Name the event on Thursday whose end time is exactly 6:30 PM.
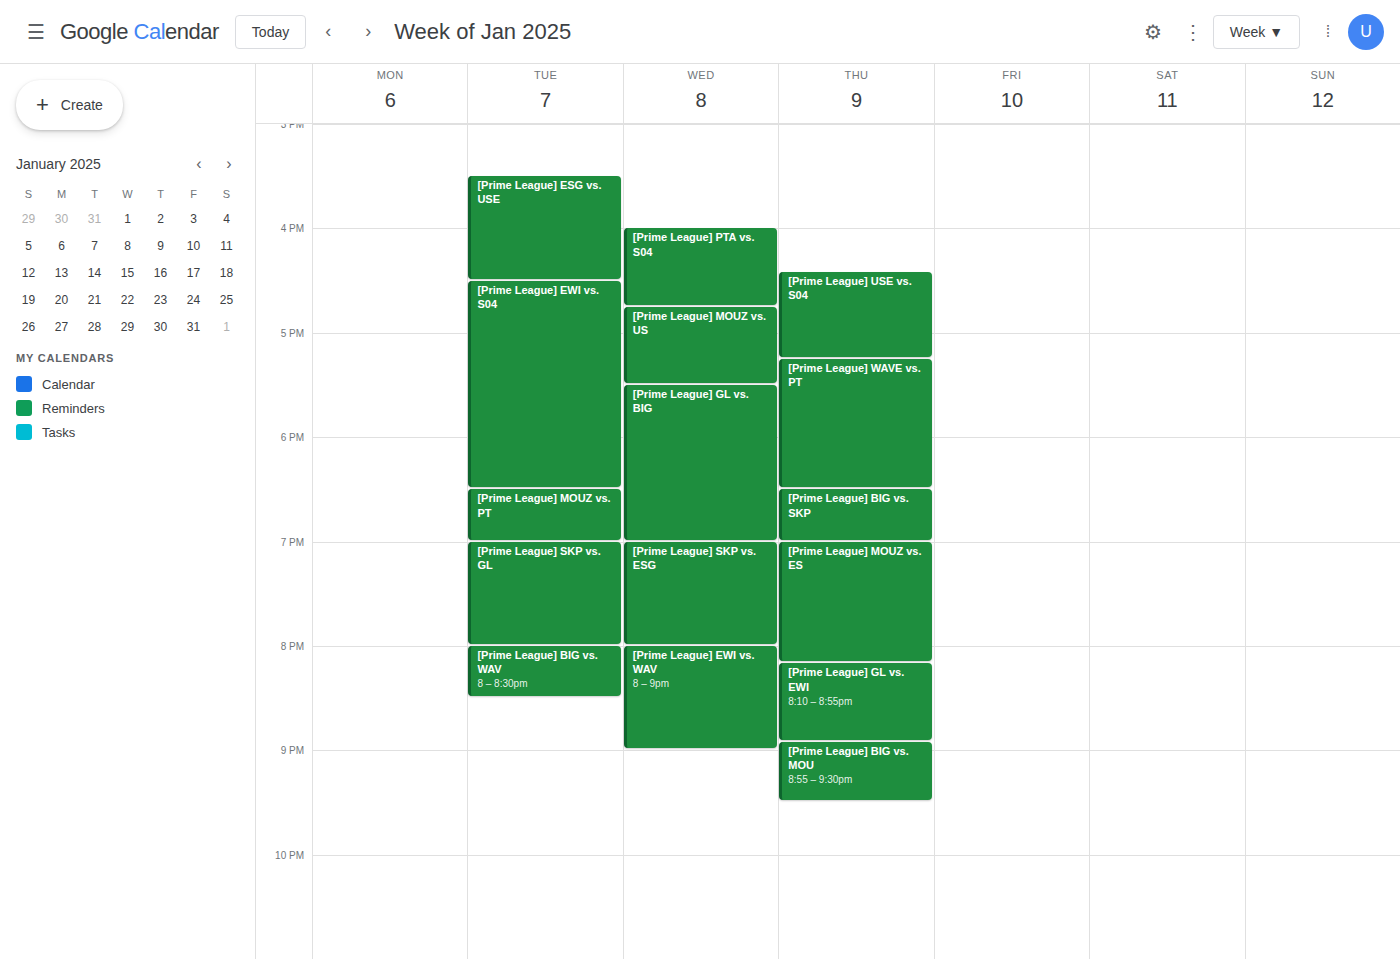
"[Prime League] WAVE vs. PT"